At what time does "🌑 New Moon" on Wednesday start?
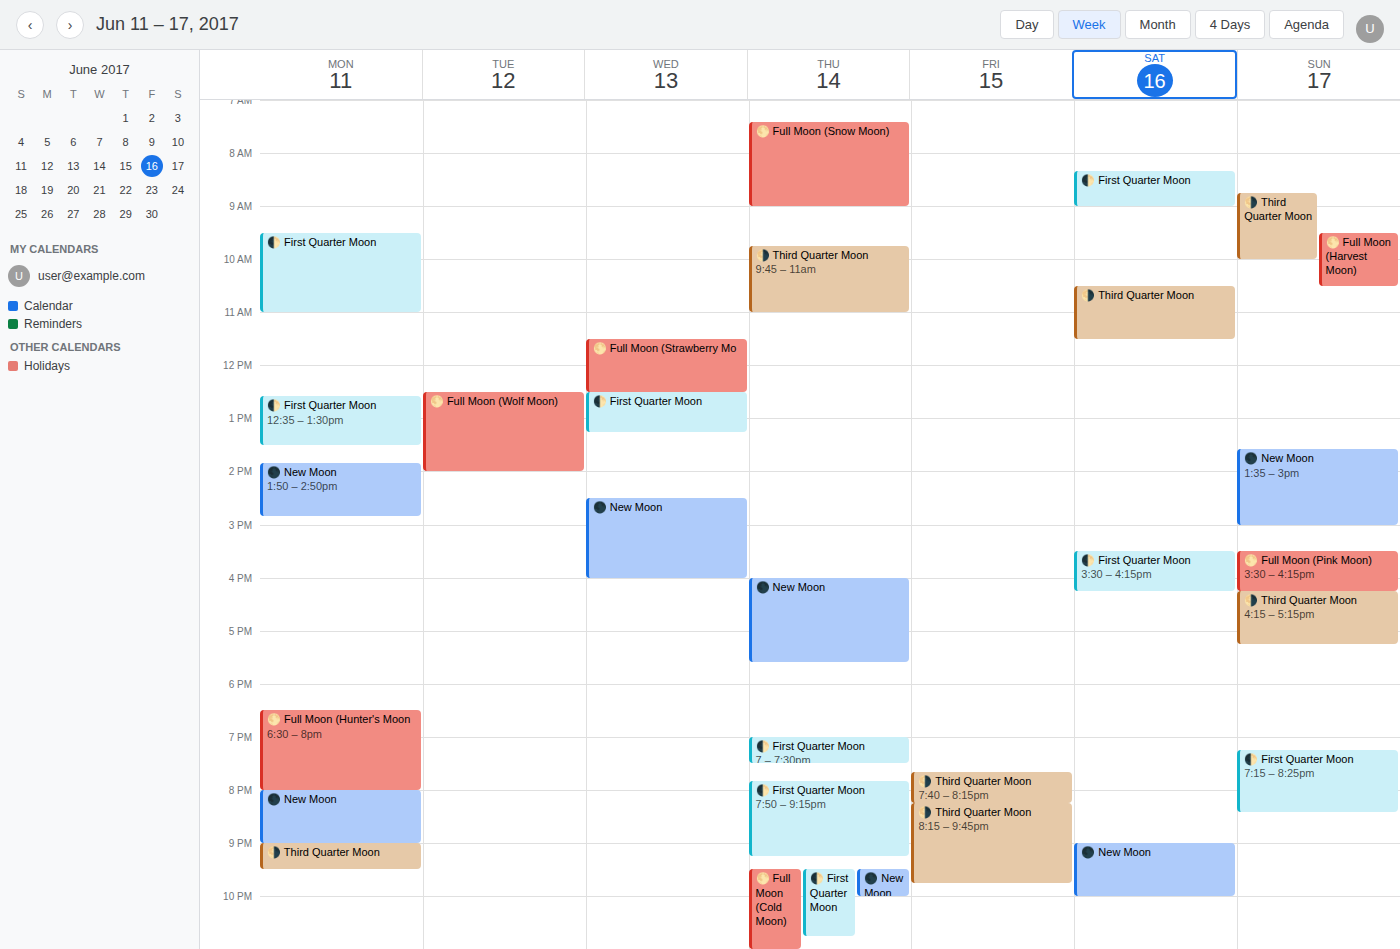
2:30 PM